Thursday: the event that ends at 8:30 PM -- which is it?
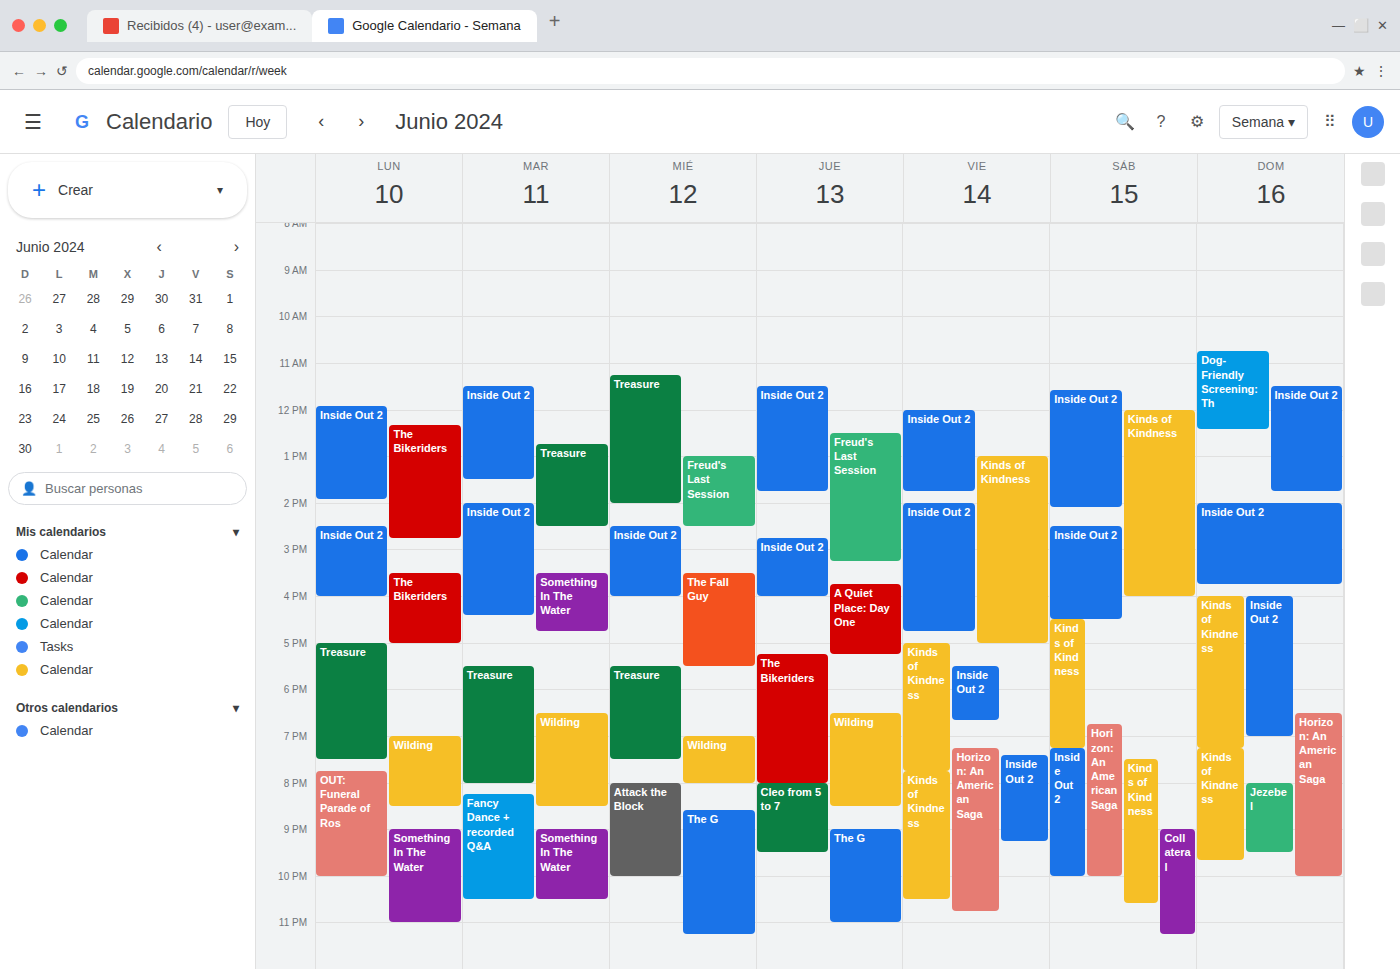
"Wilding"